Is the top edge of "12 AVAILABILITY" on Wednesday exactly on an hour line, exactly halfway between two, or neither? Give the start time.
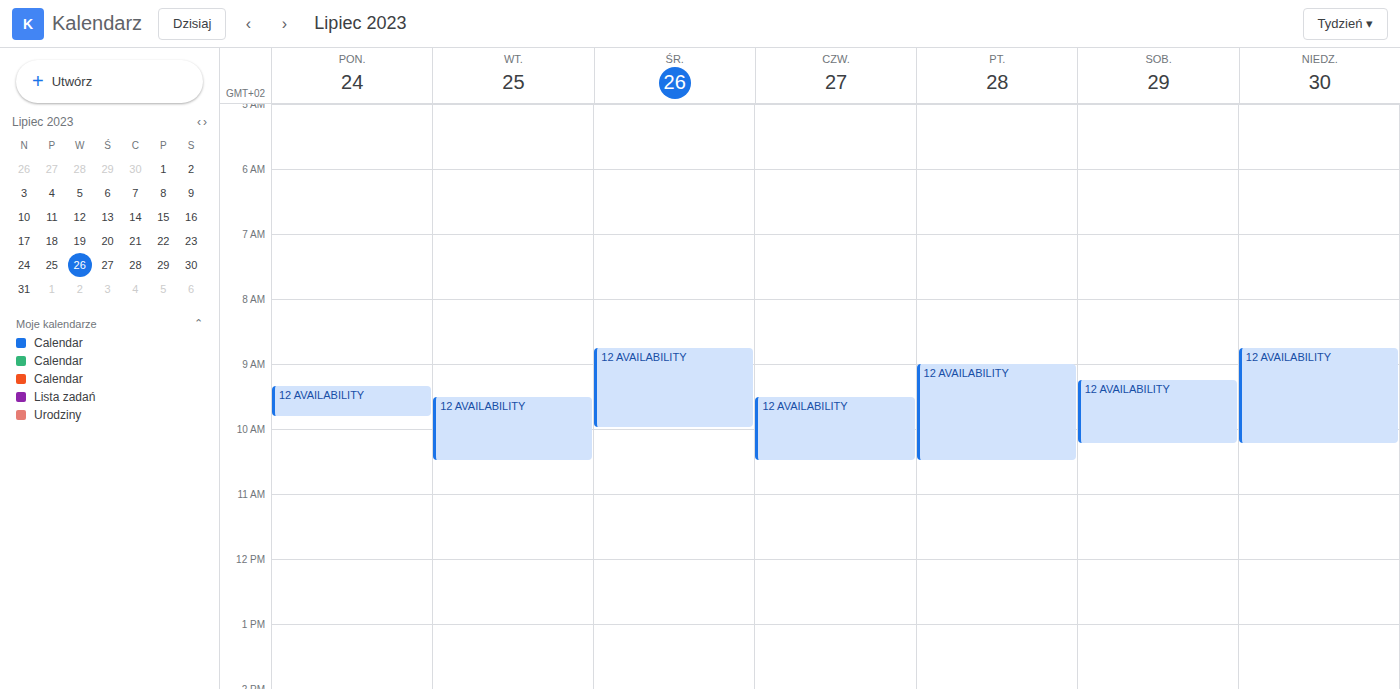
8:45 AM -- neither: three quarters of the way from the 8 AM line to the 9 AM line.